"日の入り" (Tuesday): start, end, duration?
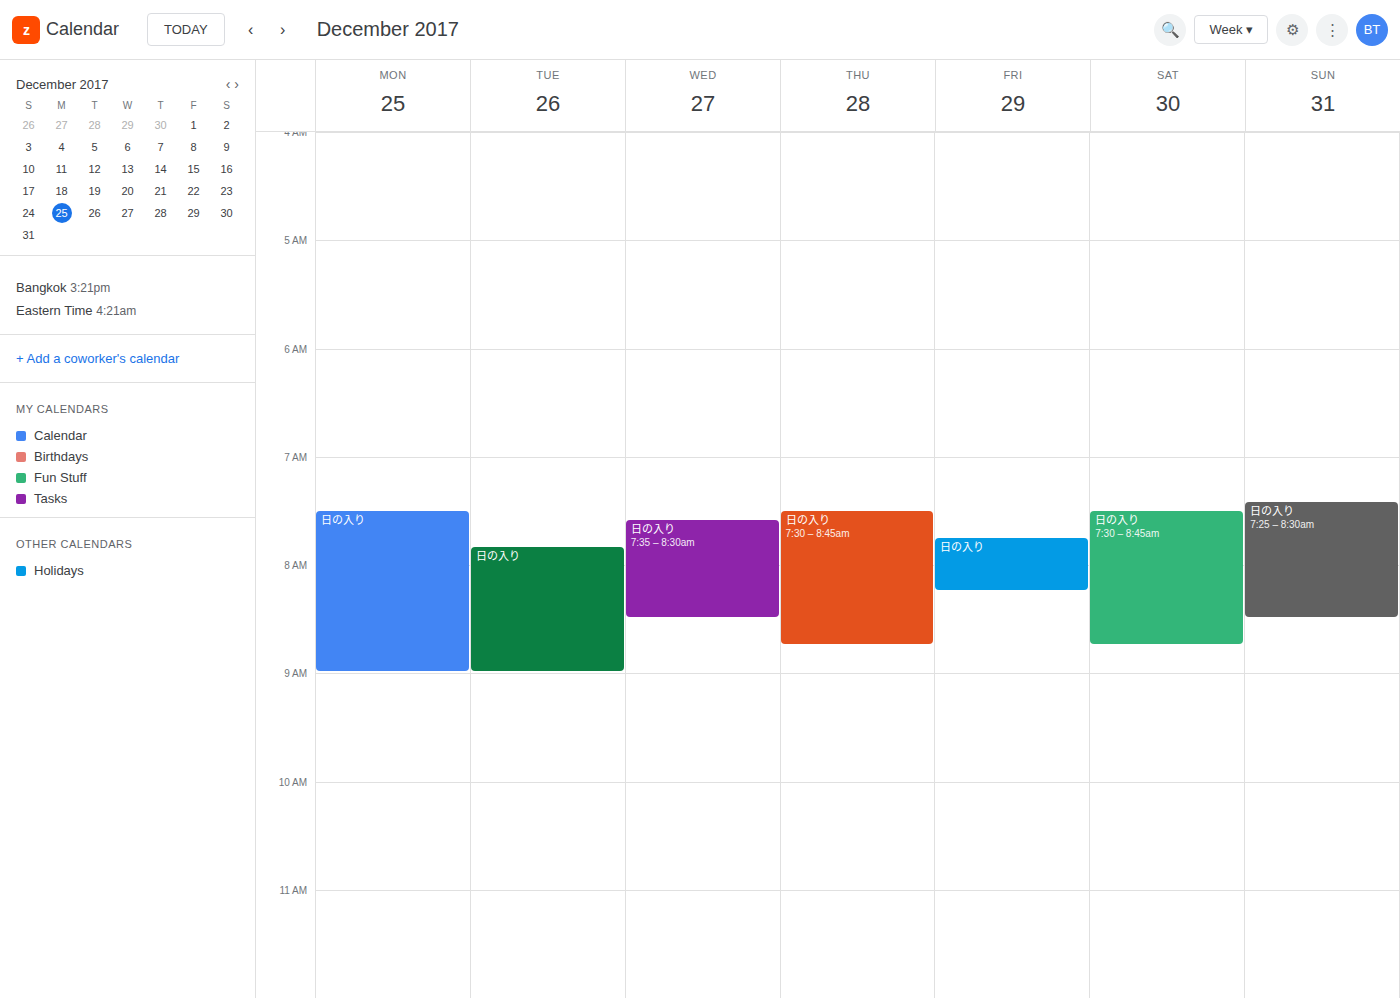
7:50 AM to 9:00 AM, 1 hour 10 minutes